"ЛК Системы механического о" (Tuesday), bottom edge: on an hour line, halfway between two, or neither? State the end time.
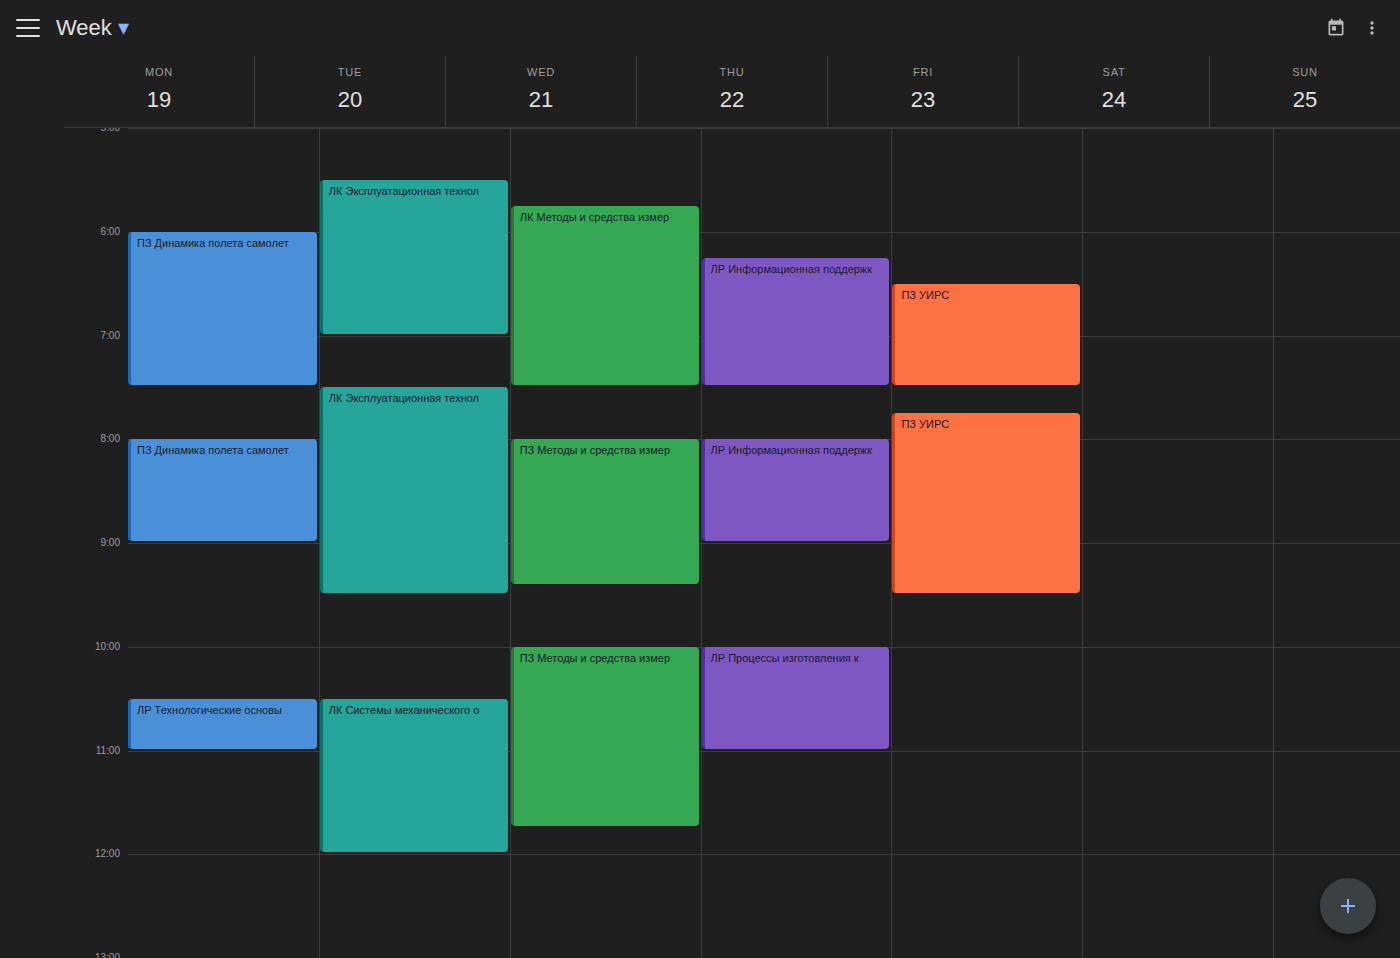
12:00 PM -- exactly on the 12 PM line.